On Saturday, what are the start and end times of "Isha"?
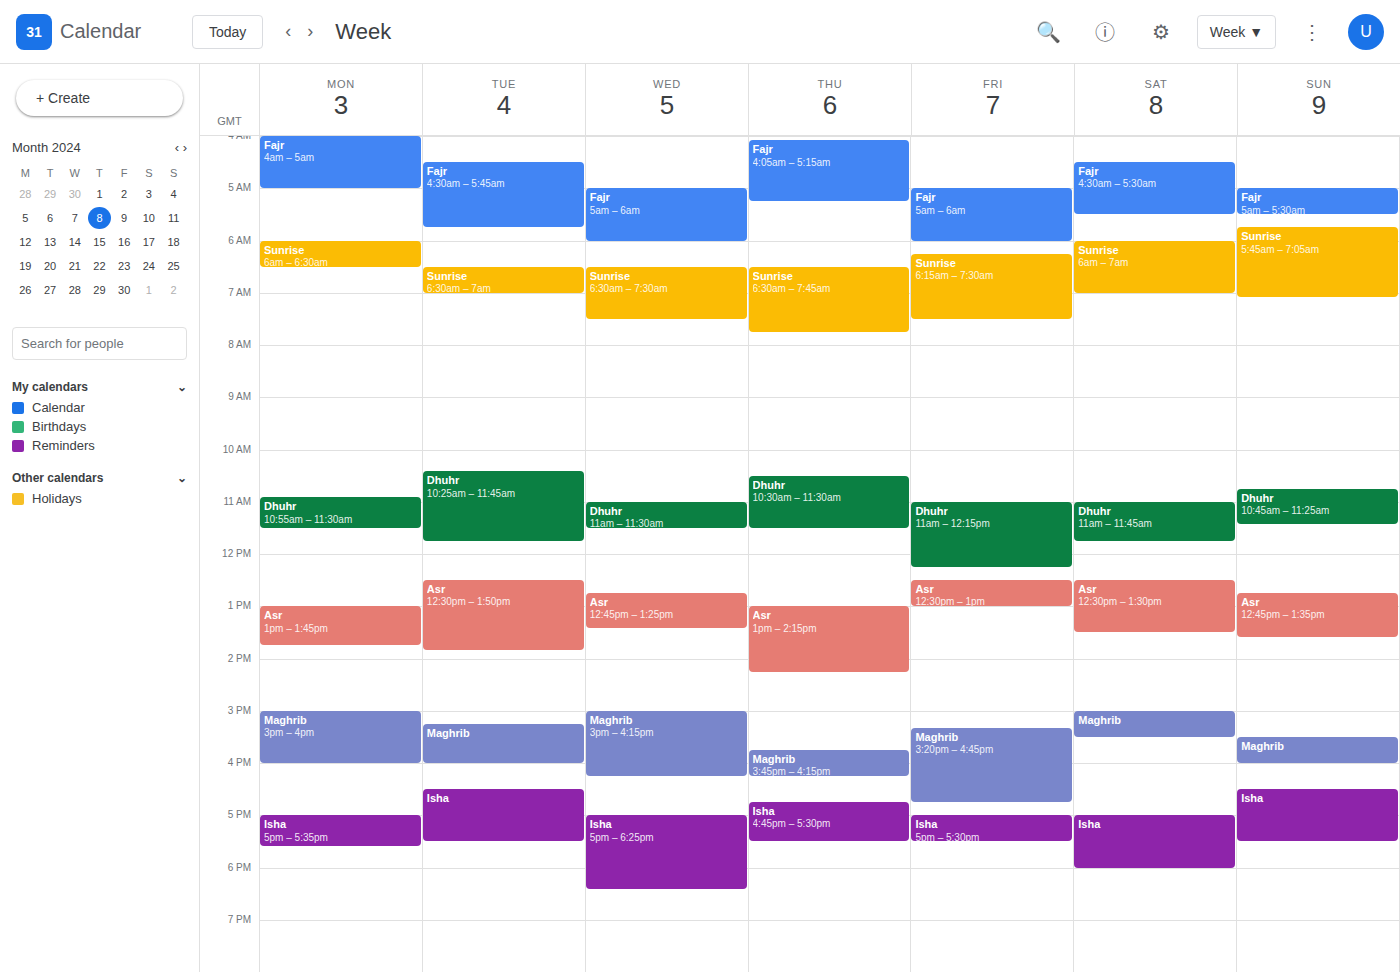
5:00 PM to 6:00 PM